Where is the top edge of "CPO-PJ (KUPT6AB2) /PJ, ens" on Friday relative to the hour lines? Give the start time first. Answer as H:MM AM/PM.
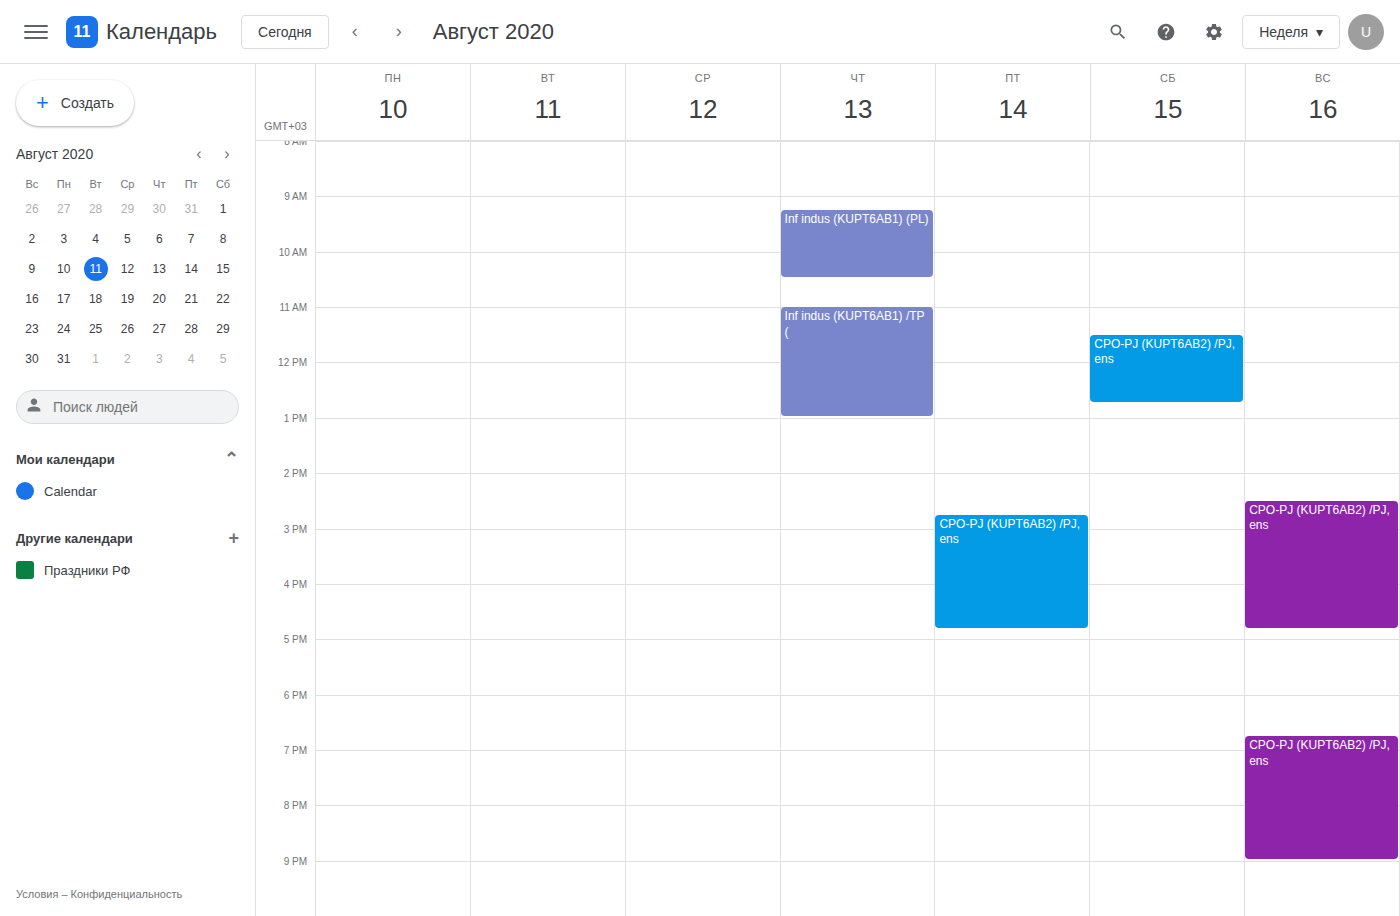
2:45 PM -- neither: three quarters of the way from the 2 PM line to the 3 PM line.